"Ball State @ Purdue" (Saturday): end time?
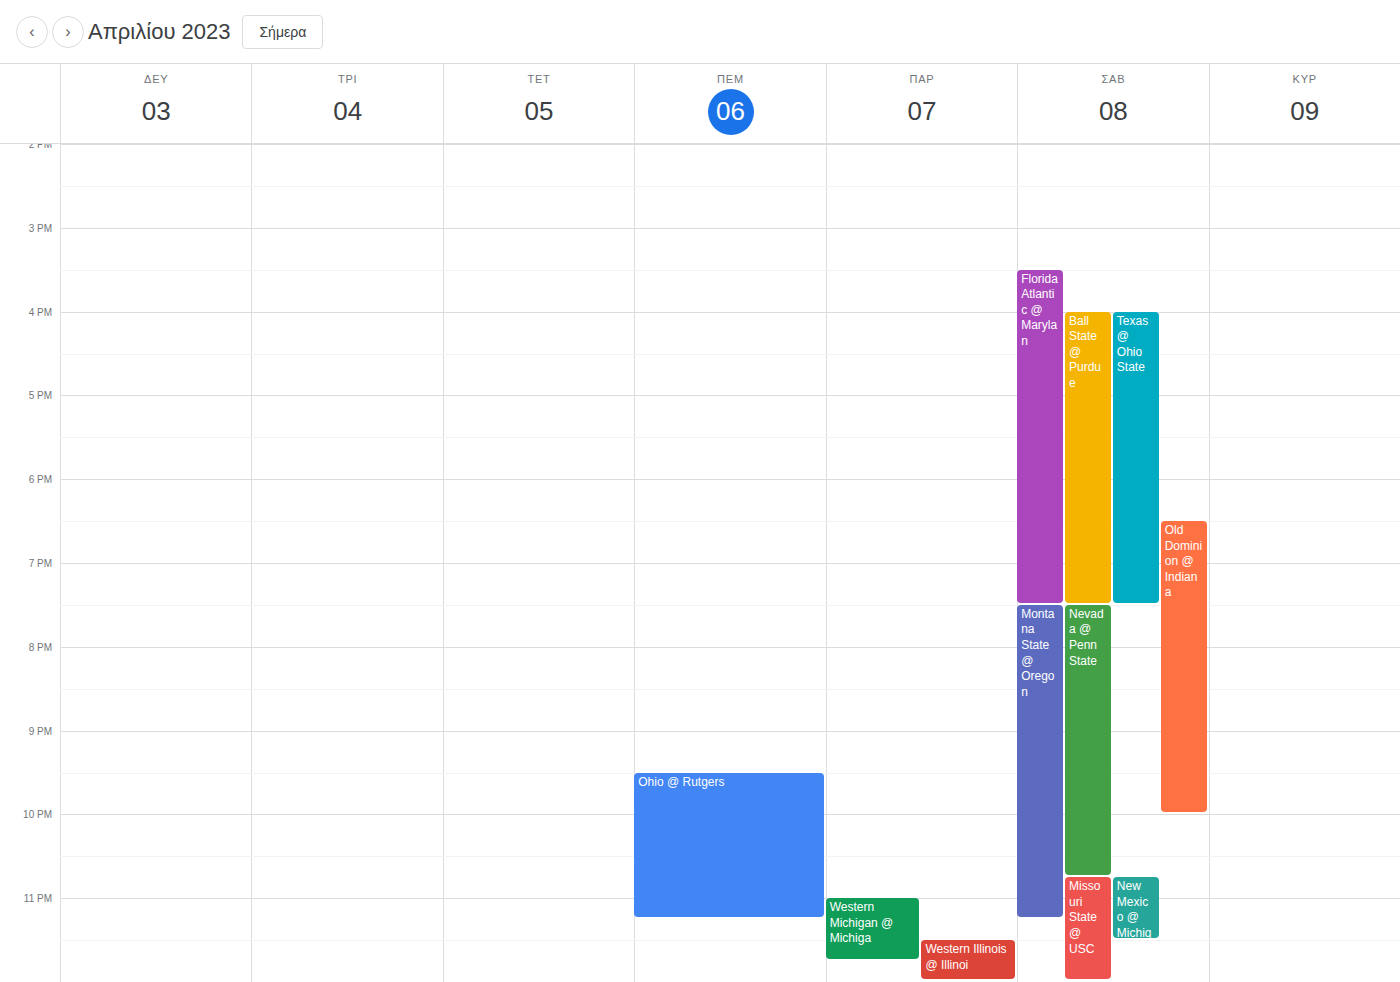
7:30 PM